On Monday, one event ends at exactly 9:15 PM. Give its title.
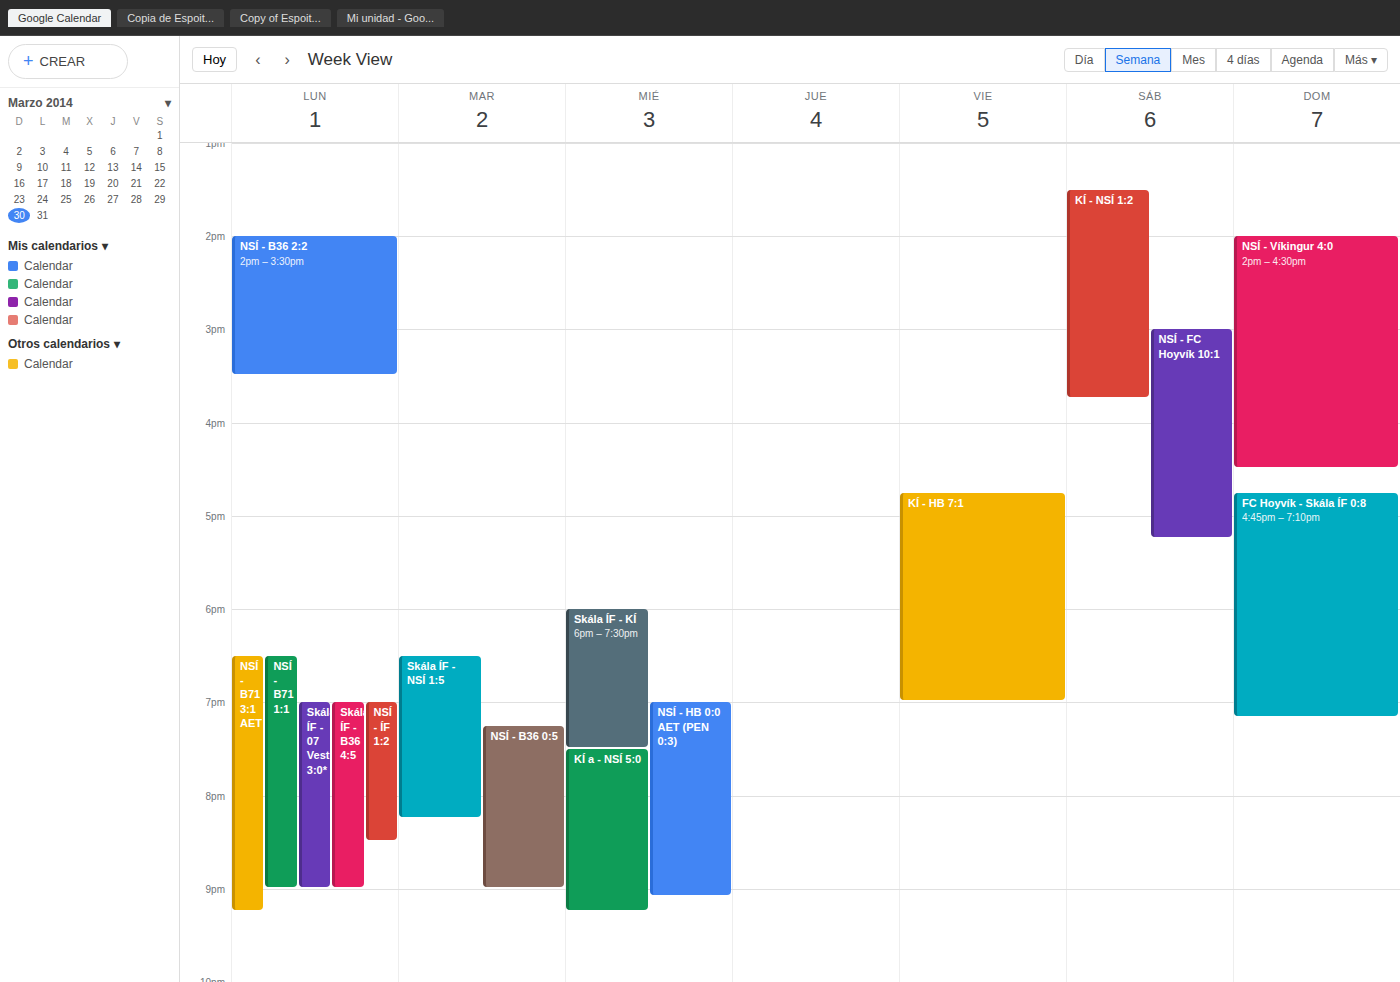
"NSÍ - B71 3:1 AET"